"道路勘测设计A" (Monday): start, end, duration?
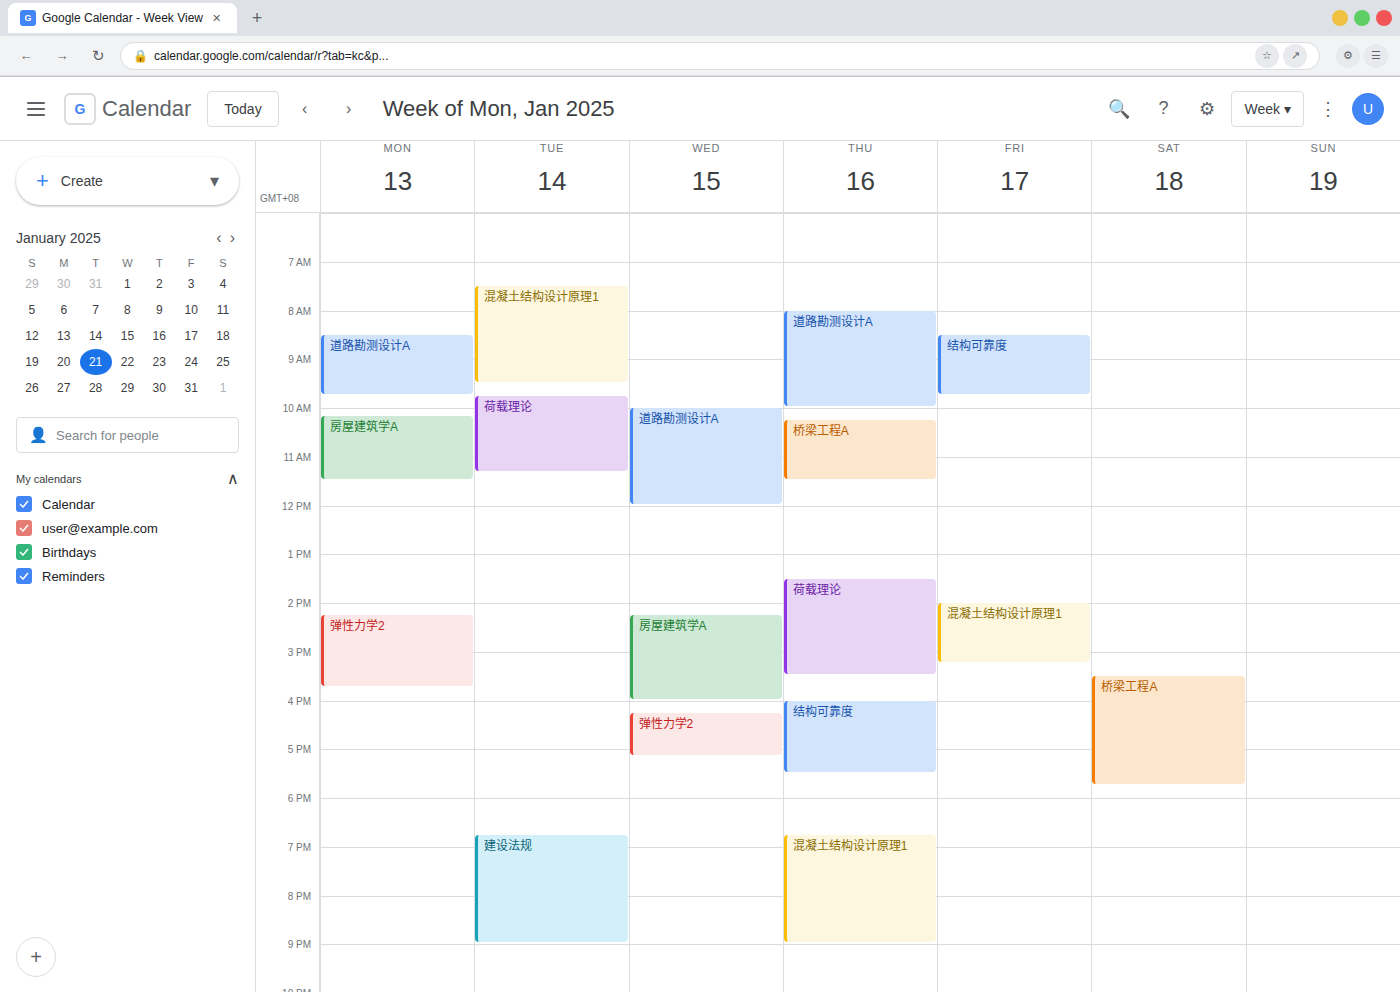
8:30 AM to 9:45 AM, 1 hour 15 minutes